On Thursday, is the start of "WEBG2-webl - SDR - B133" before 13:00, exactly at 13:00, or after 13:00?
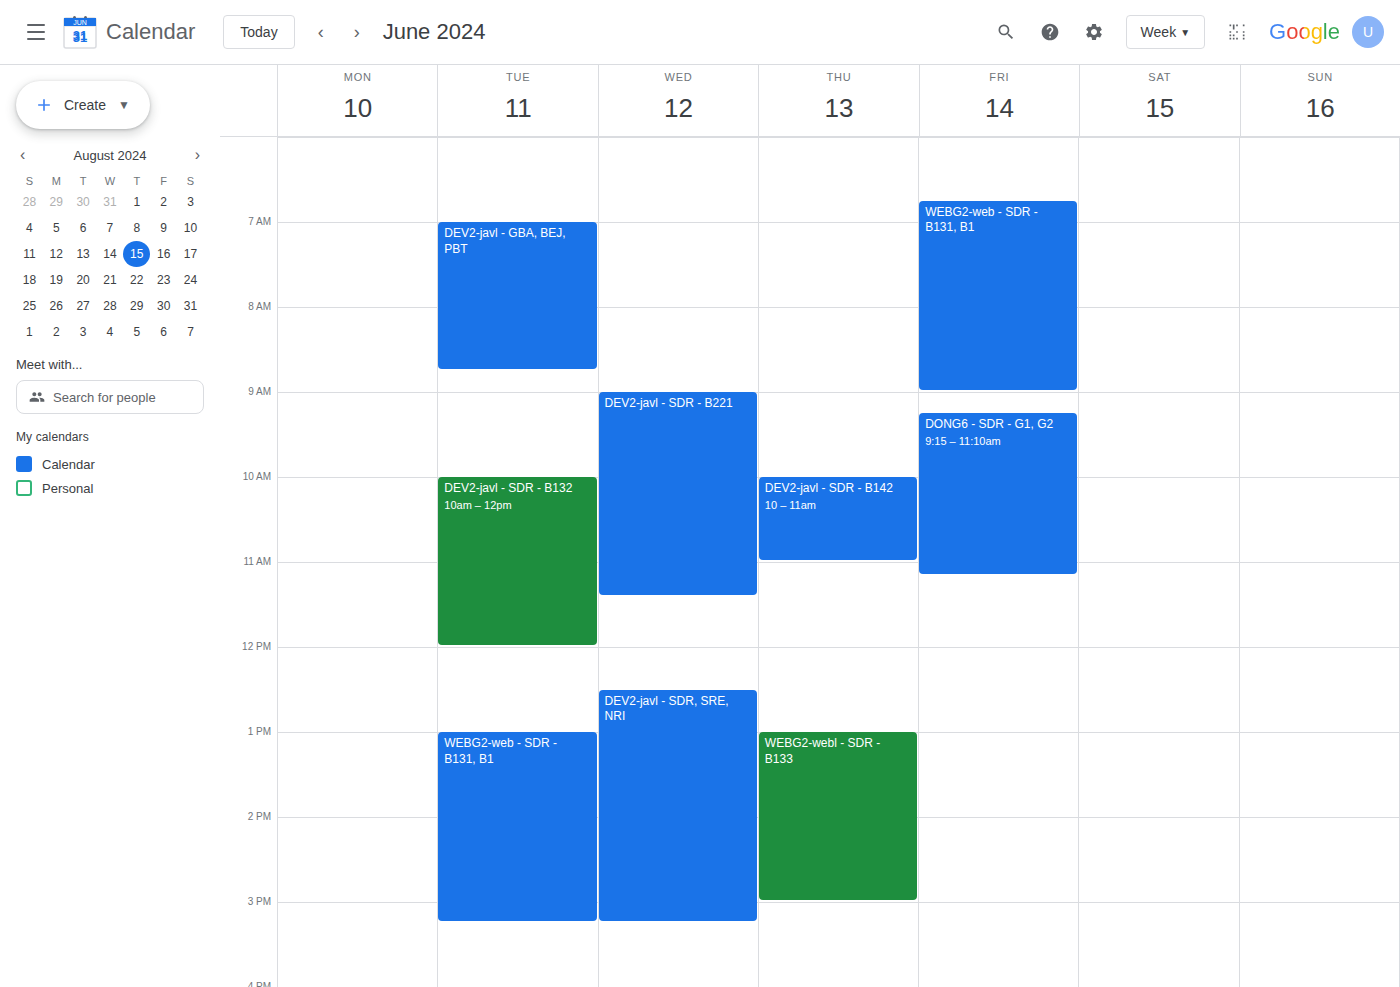
13:00 -- exactly at 13:00, on the 13:00 line.